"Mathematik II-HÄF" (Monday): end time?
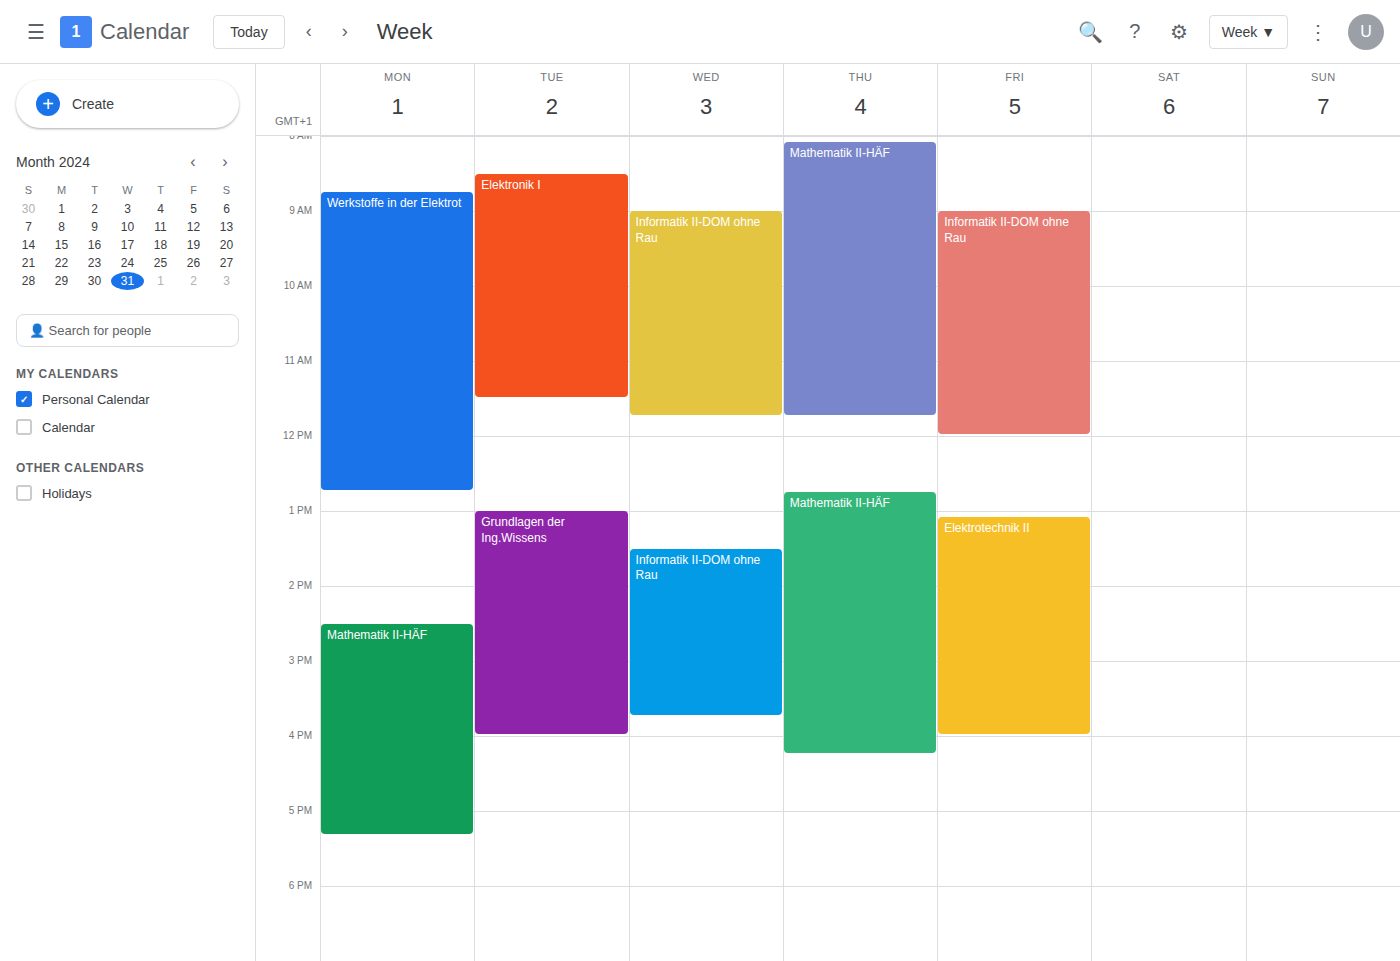
5:20 PM